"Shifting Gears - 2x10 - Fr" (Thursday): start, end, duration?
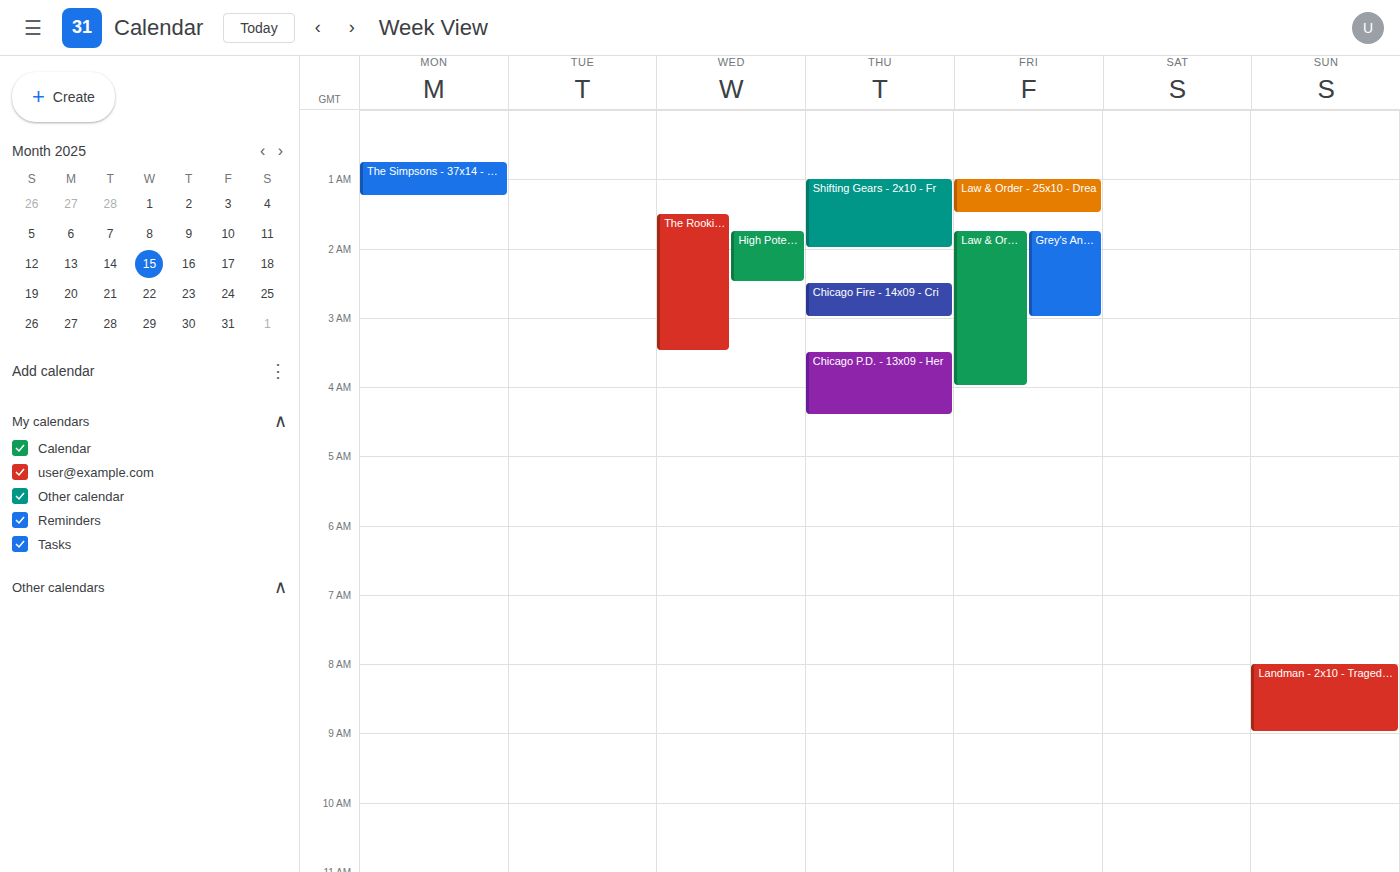
01:00 to 02:00, 1 hour